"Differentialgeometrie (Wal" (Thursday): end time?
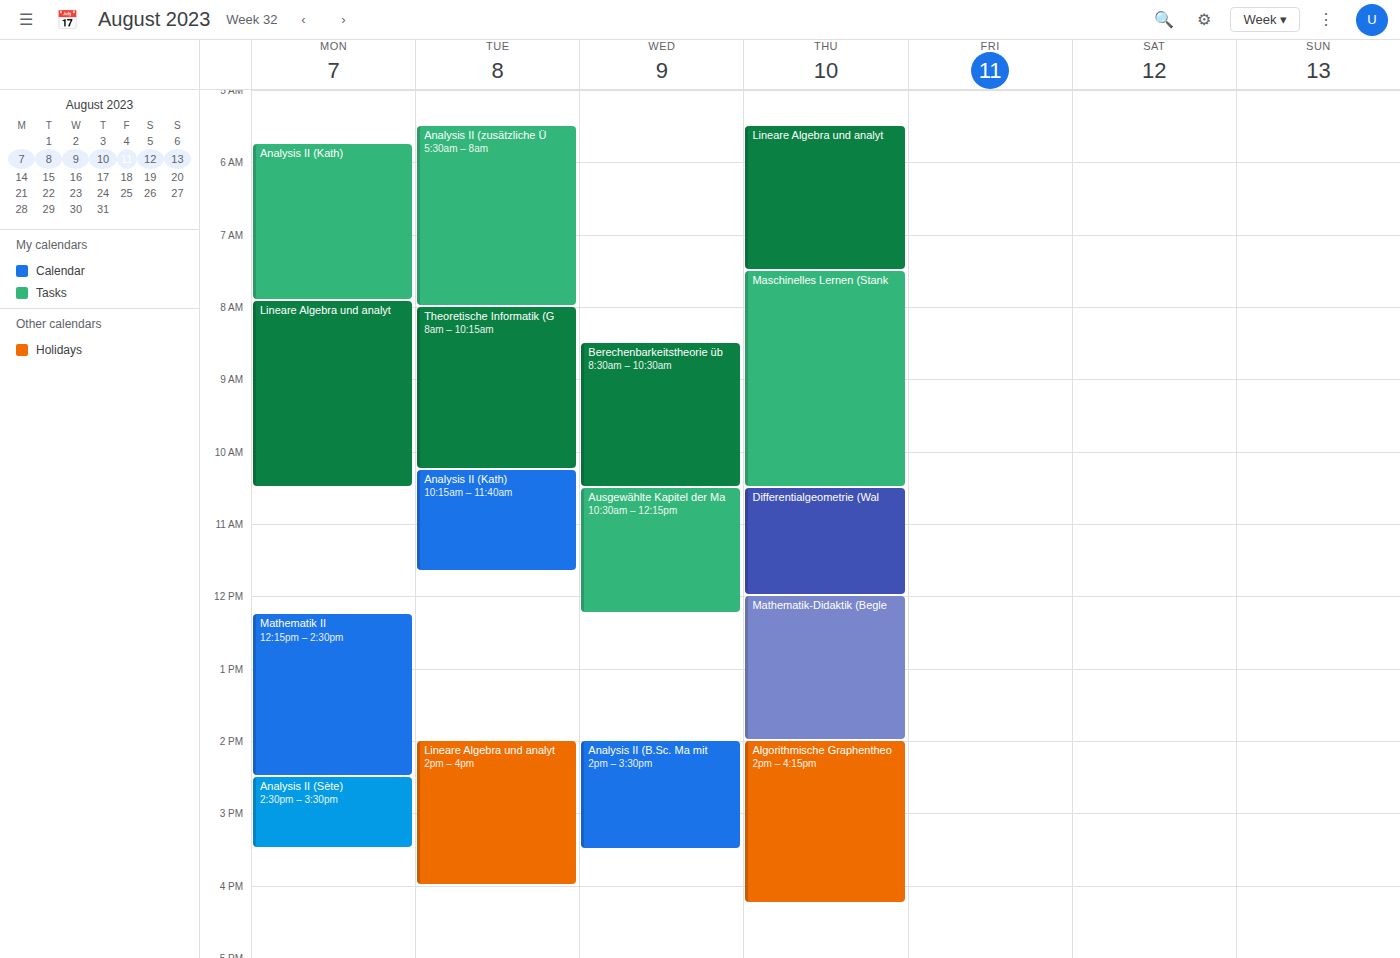
12:00 PM